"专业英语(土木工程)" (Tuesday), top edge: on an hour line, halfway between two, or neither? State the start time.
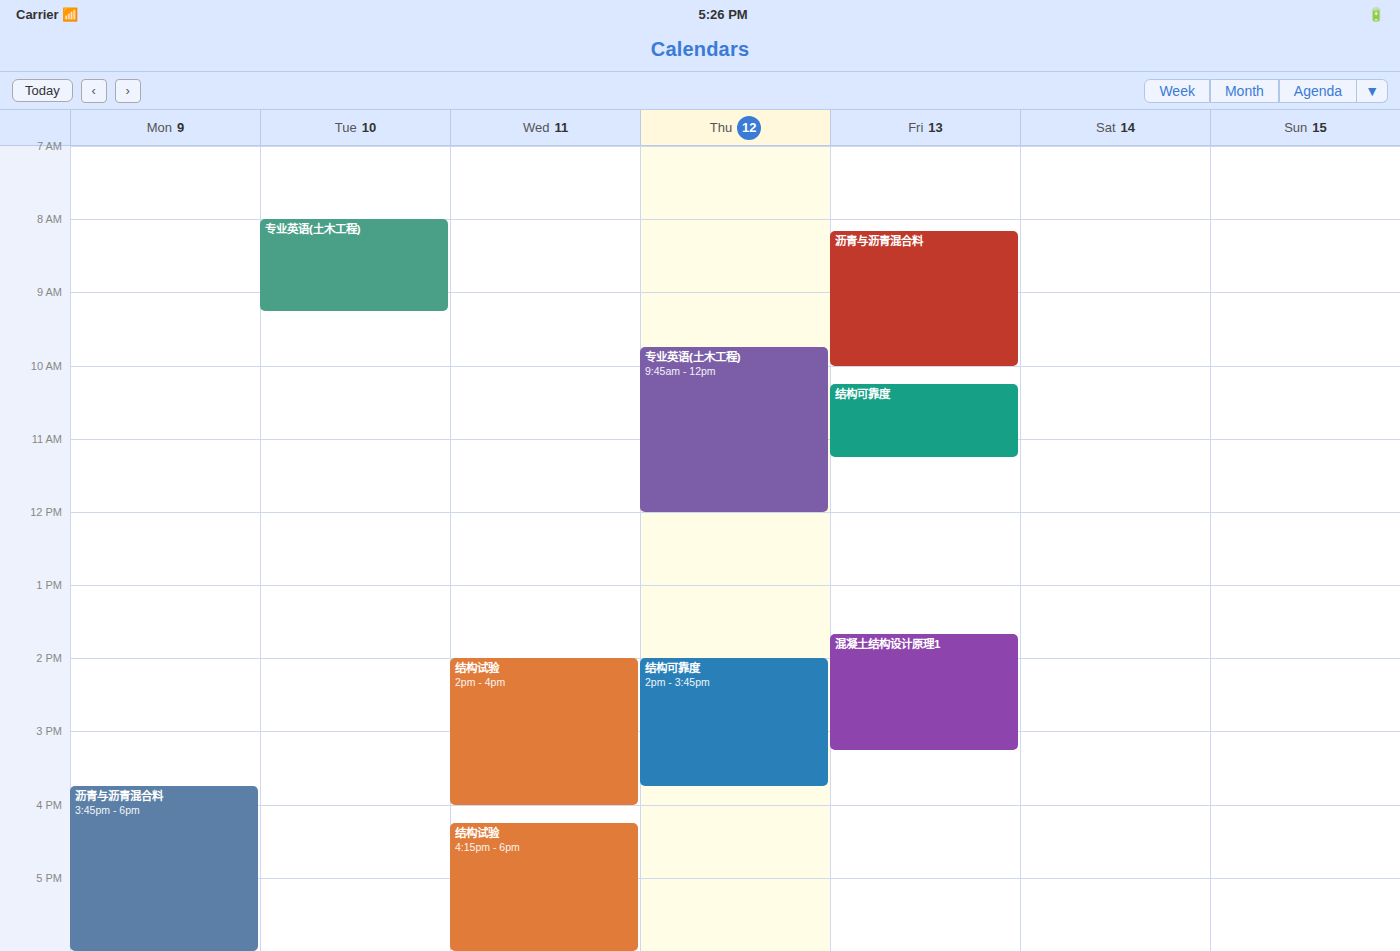
8:00 AM -- exactly on the 8 AM line.